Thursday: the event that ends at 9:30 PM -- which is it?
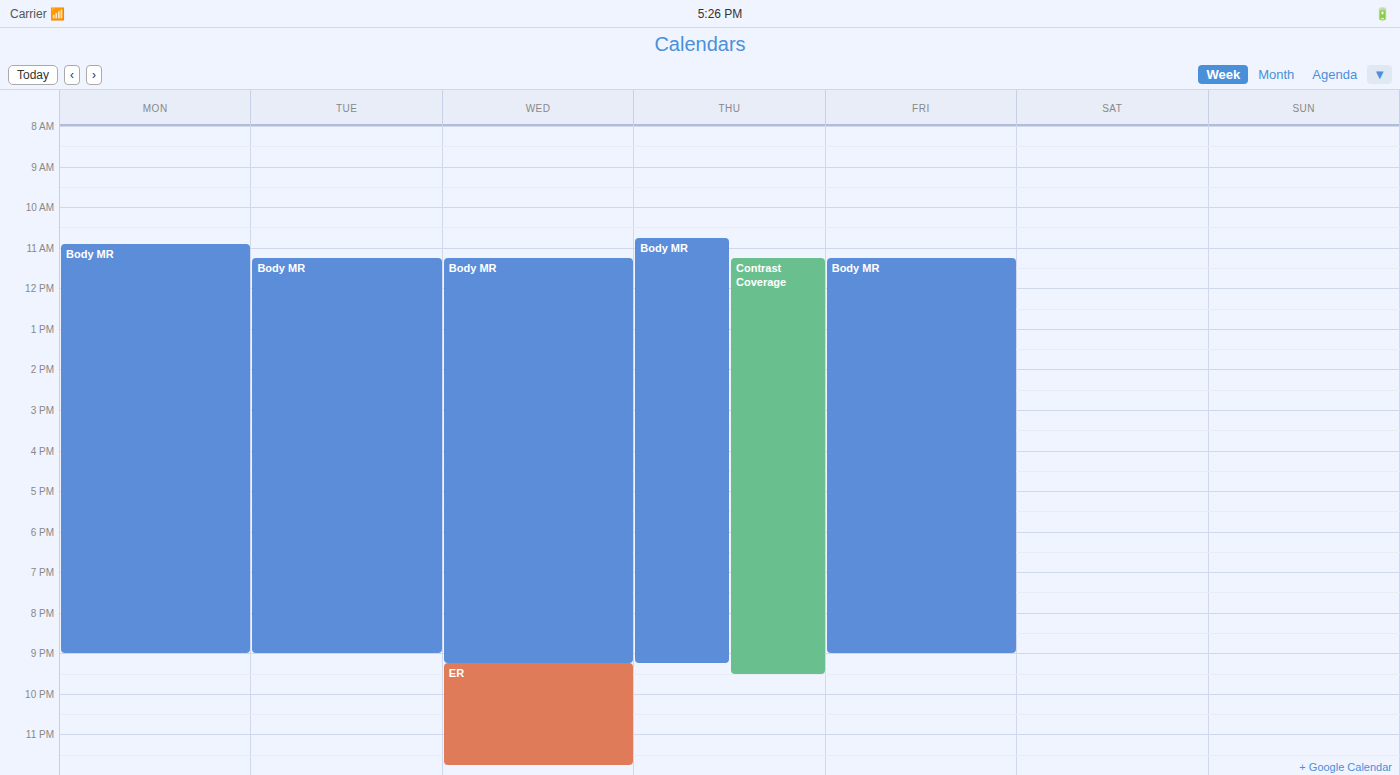
"Contrast Coverage"